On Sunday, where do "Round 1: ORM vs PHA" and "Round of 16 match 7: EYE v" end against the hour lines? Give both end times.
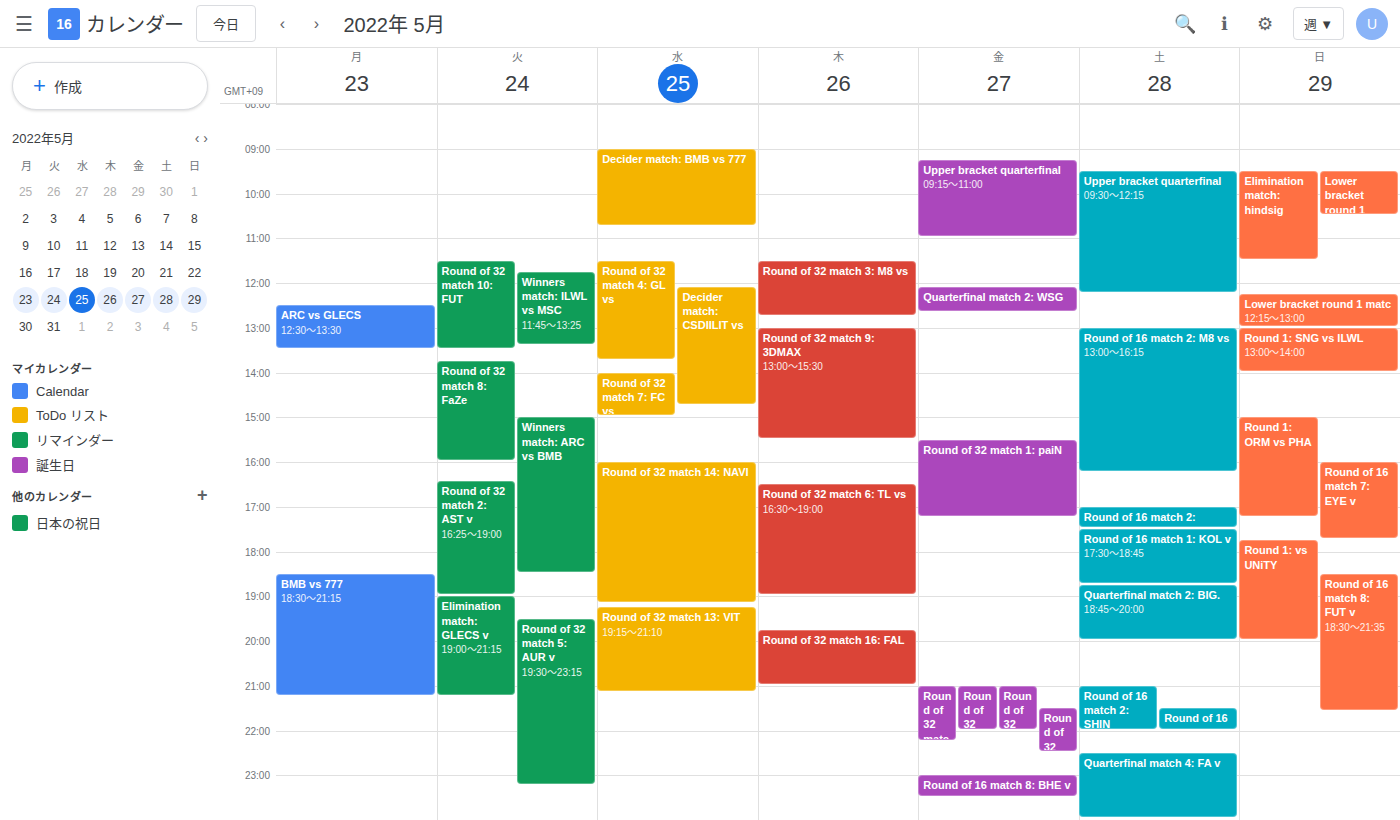
"Round 1: ORM vs PHA": 5:15 PM, neither: a quarter of the way from the 5 PM line to the 6 PM line. "Round of 16 match 7: EYE v": 5:45 PM, neither: three quarters of the way from the 5 PM line to the 6 PM line.